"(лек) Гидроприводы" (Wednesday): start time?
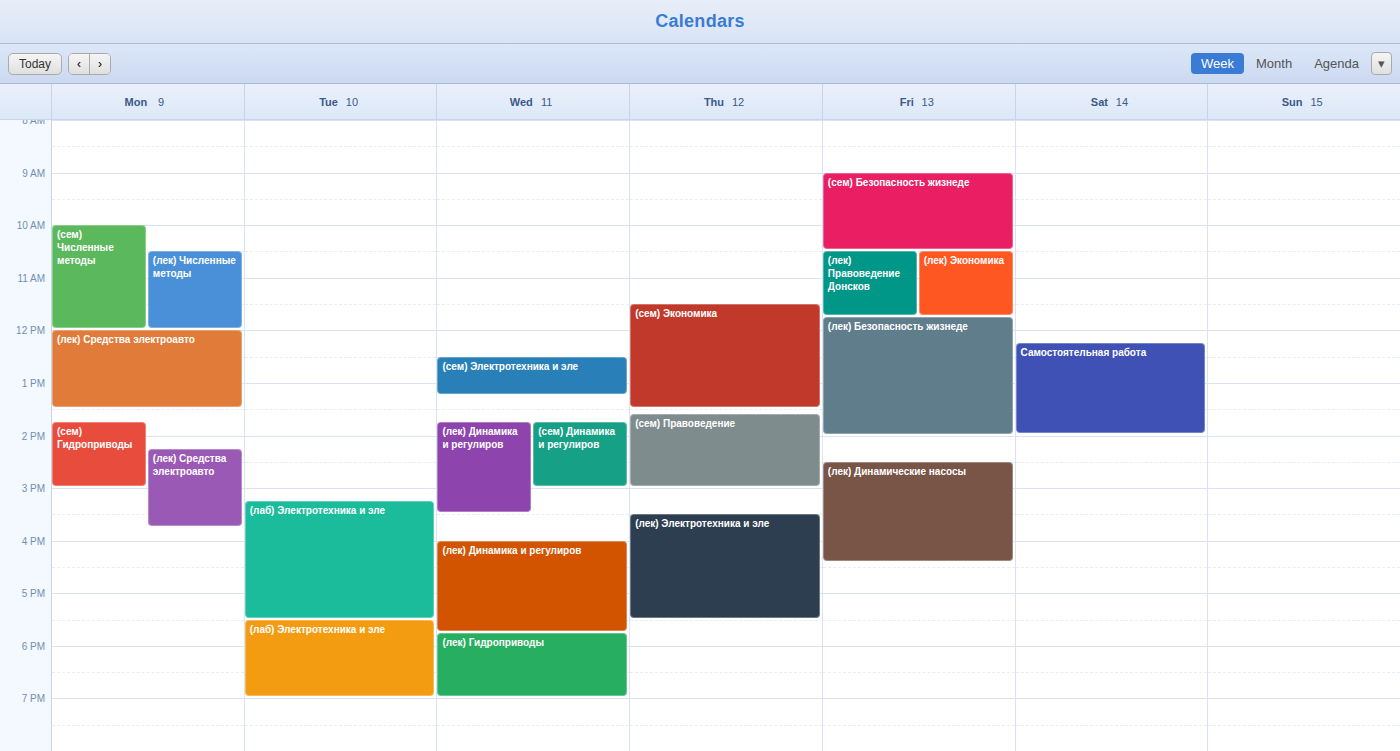
5:45 PM